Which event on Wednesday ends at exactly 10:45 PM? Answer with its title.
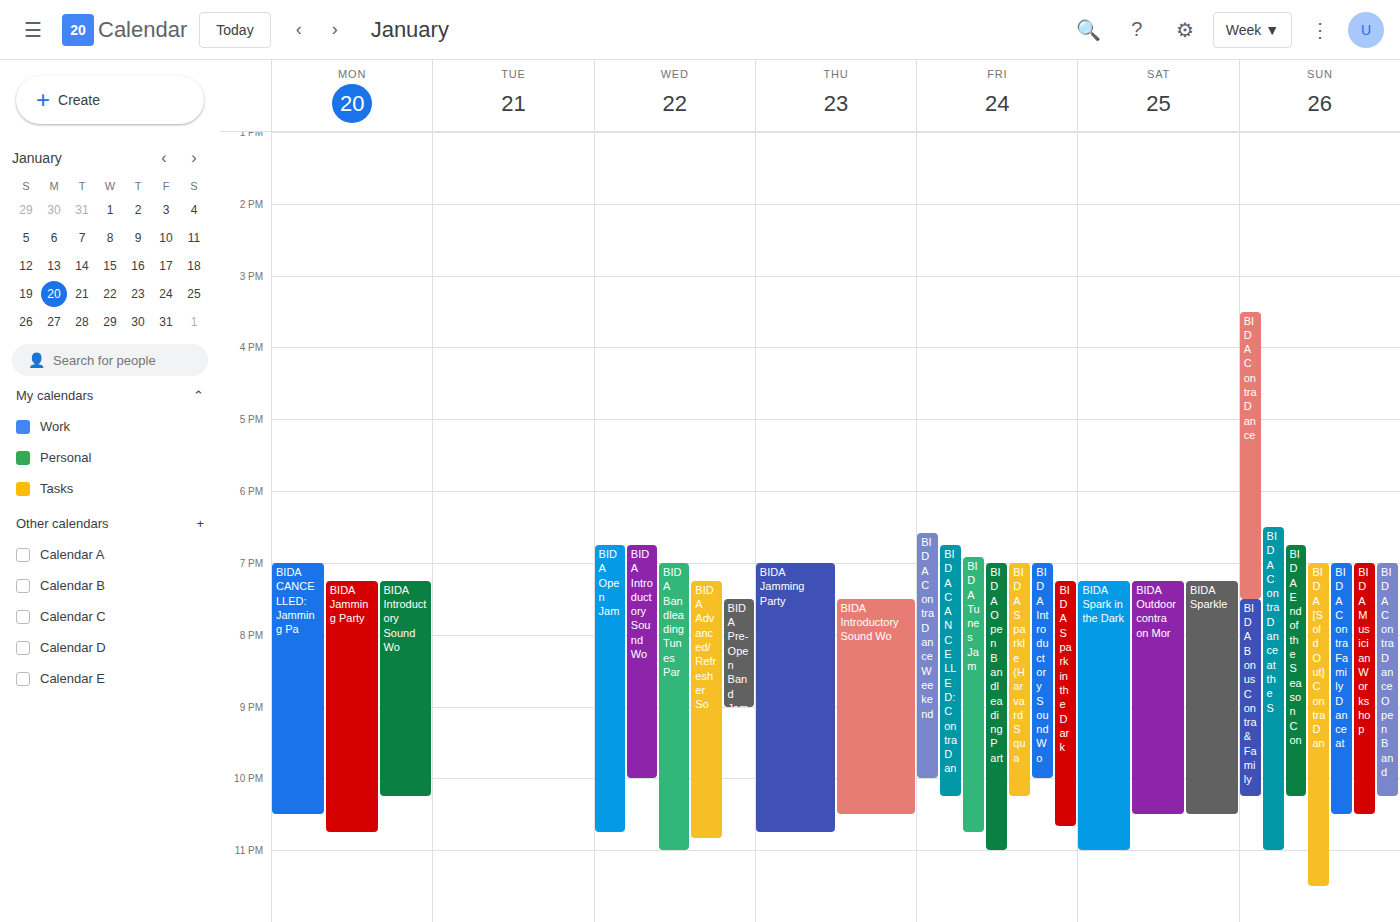
"BIDA Open Jam"